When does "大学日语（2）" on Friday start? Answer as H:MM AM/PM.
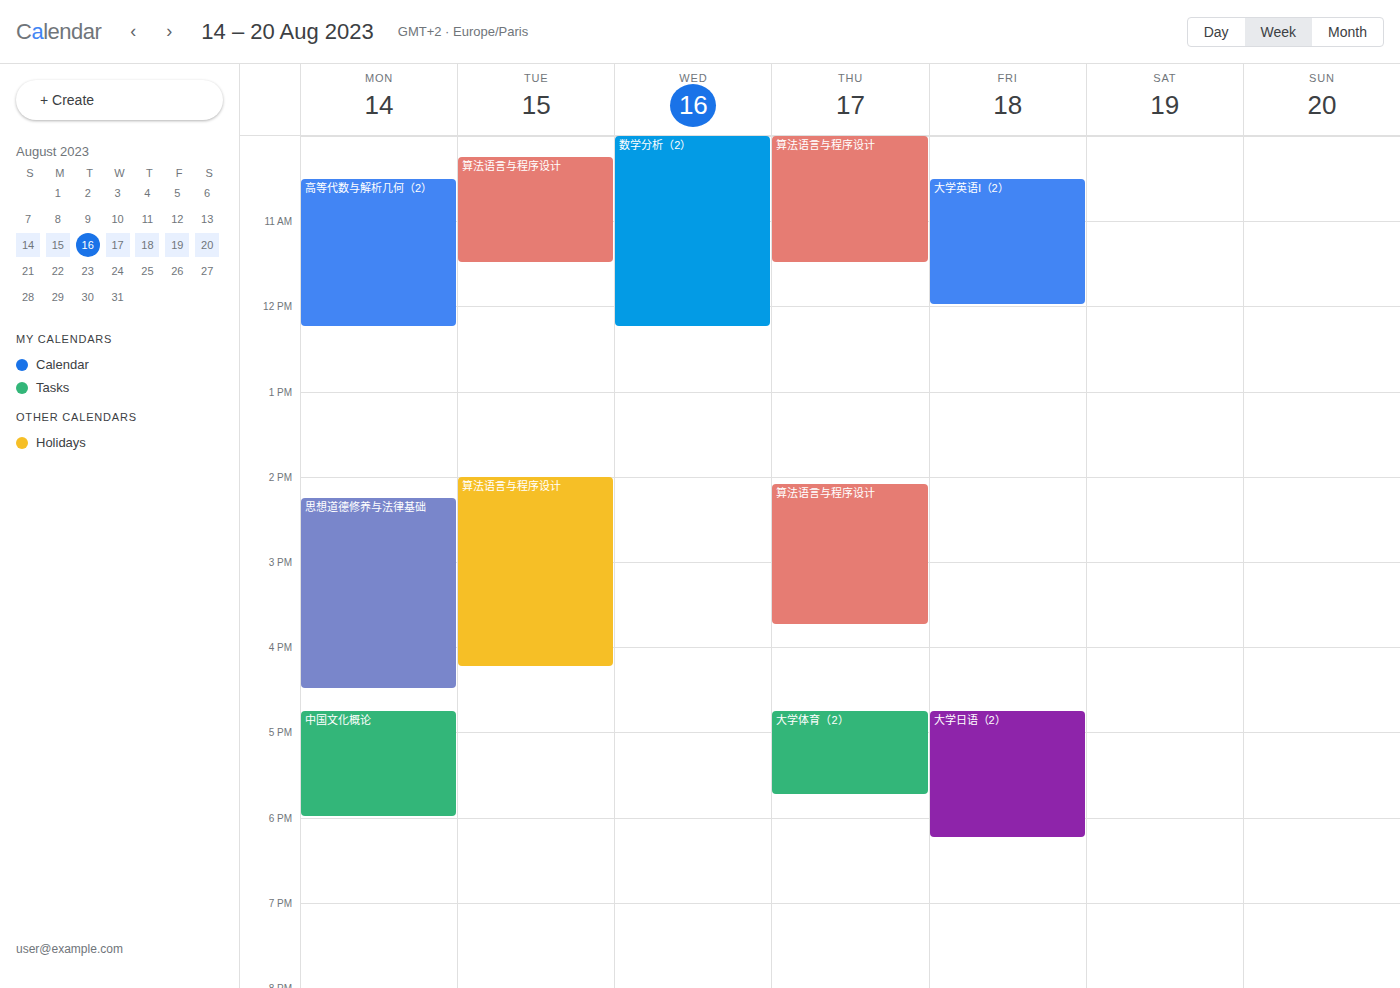
4:45 PM